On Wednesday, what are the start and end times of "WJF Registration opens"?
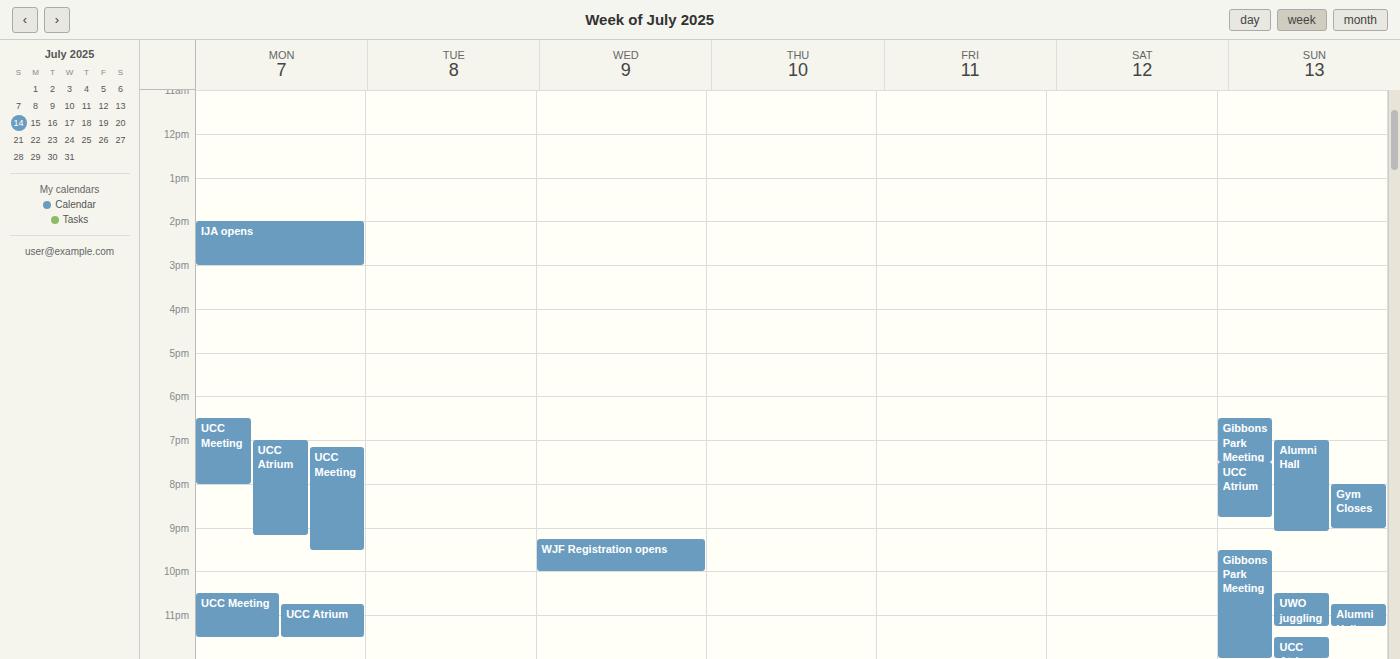
9:15 PM to 10:00 PM